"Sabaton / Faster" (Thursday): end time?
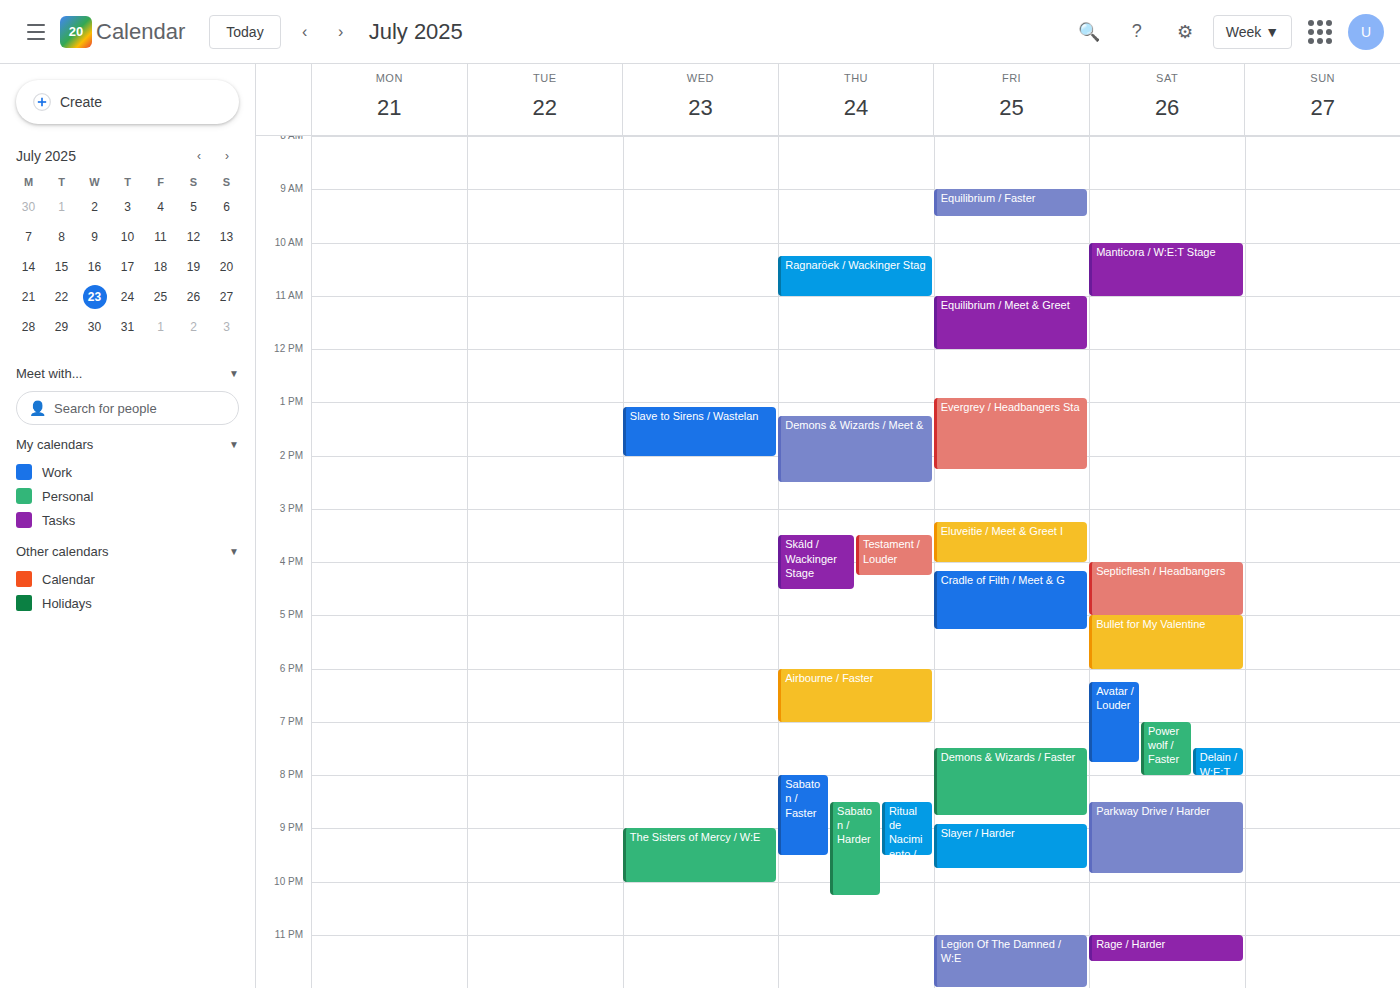
9:30 PM